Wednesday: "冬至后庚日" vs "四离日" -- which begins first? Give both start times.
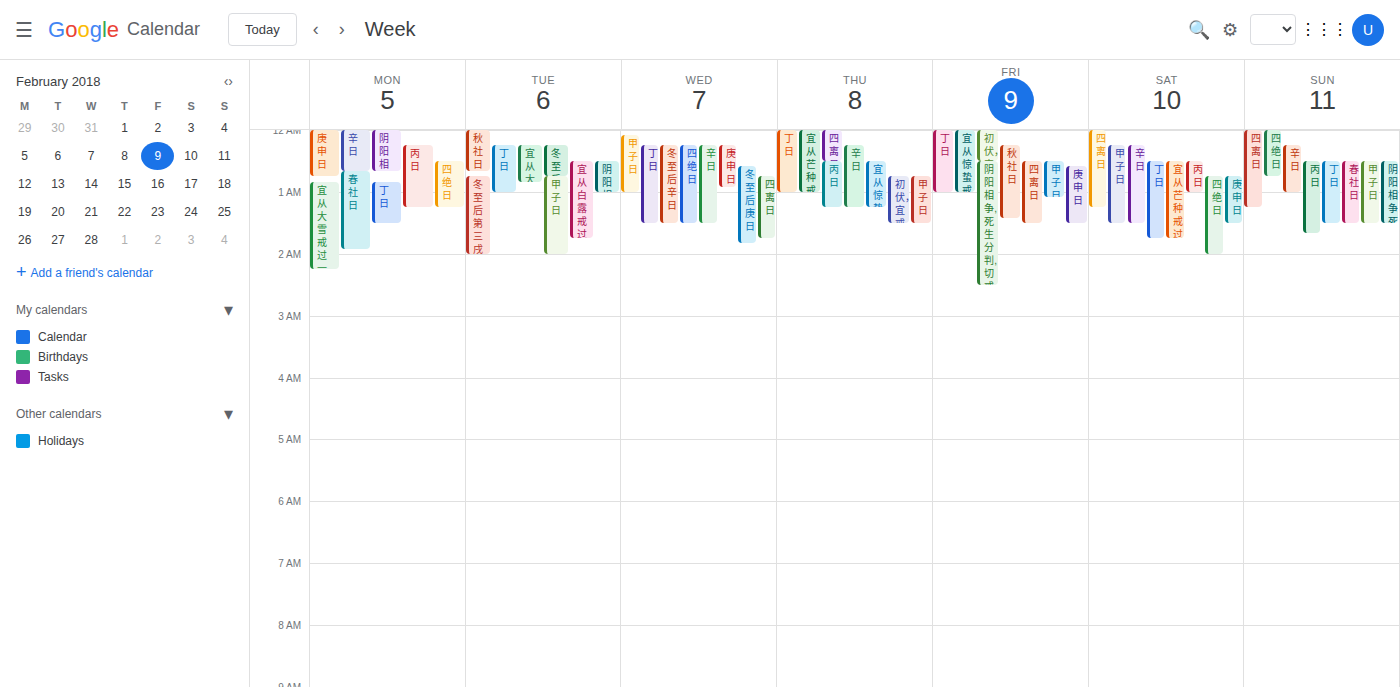
"冬至后庚日" 12:35 AM; "四离日" 12:45 AM.